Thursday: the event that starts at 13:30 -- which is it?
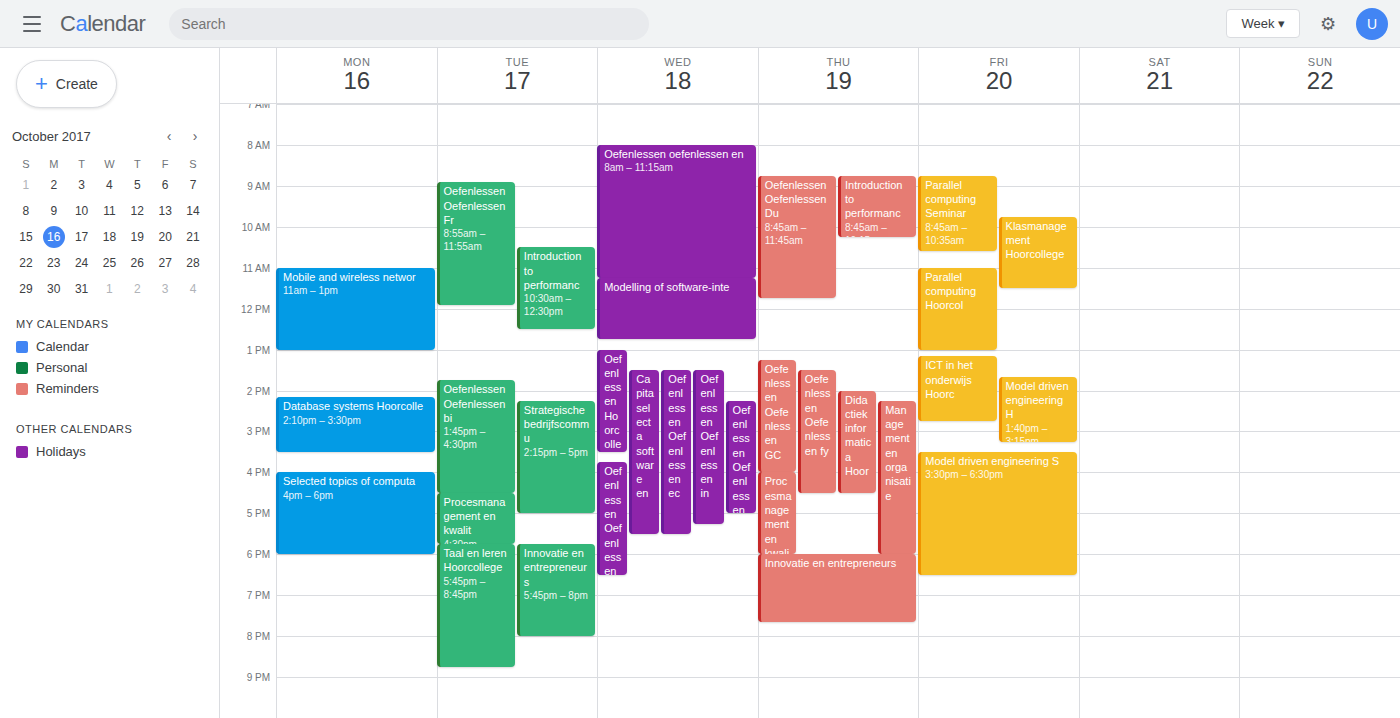
"Oefenlessen Oefenlessen fy"